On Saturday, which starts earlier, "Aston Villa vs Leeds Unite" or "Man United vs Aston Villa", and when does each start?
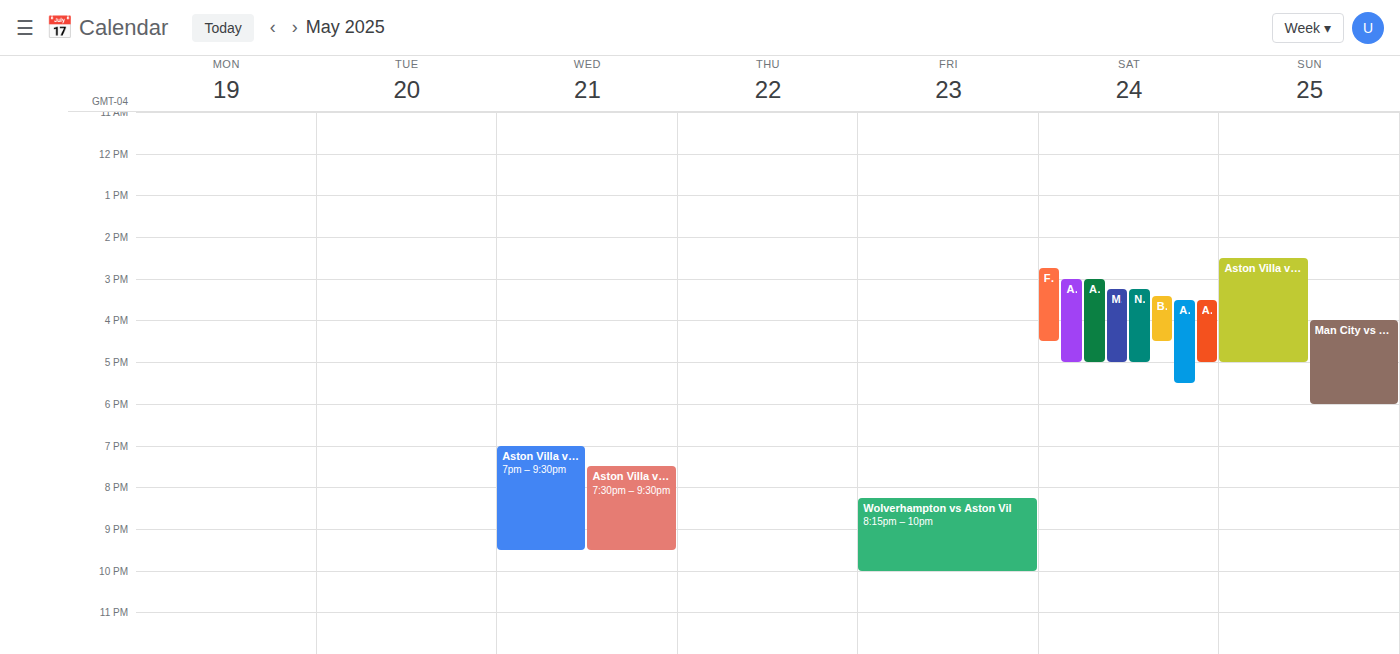
"Man United vs Aston Villa" 3:15 PM; "Aston Villa vs Leeds Unite" 3:30 PM.